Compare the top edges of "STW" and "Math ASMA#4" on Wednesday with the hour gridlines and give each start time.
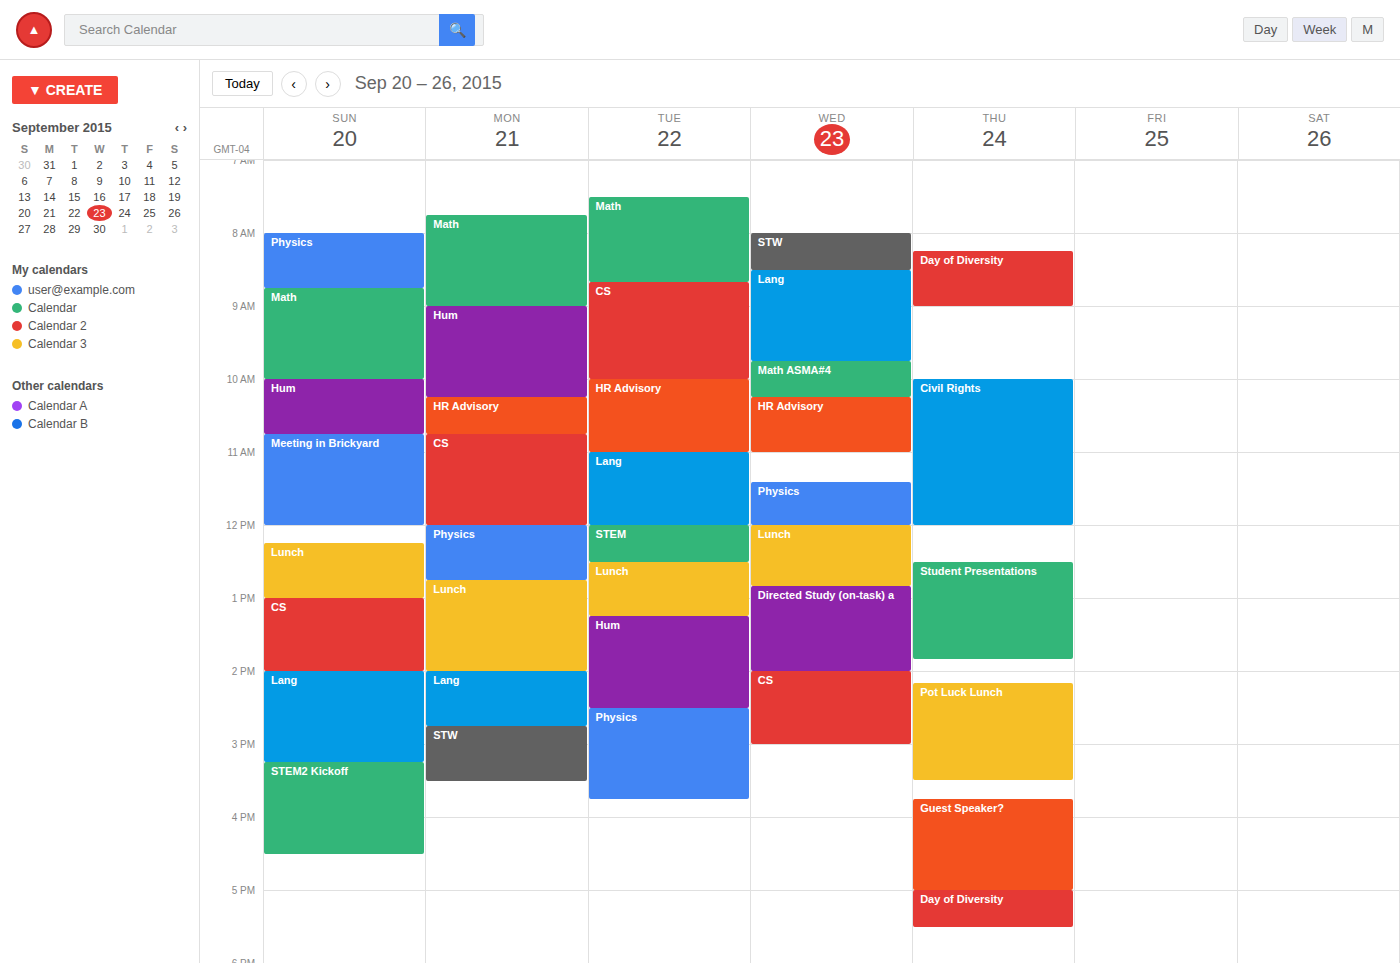
"STW": 8:00 AM, exactly on the 8 AM line. "Math ASMA#4": 9:45 AM, neither: three quarters of the way from the 9 AM line to the 10 AM line.